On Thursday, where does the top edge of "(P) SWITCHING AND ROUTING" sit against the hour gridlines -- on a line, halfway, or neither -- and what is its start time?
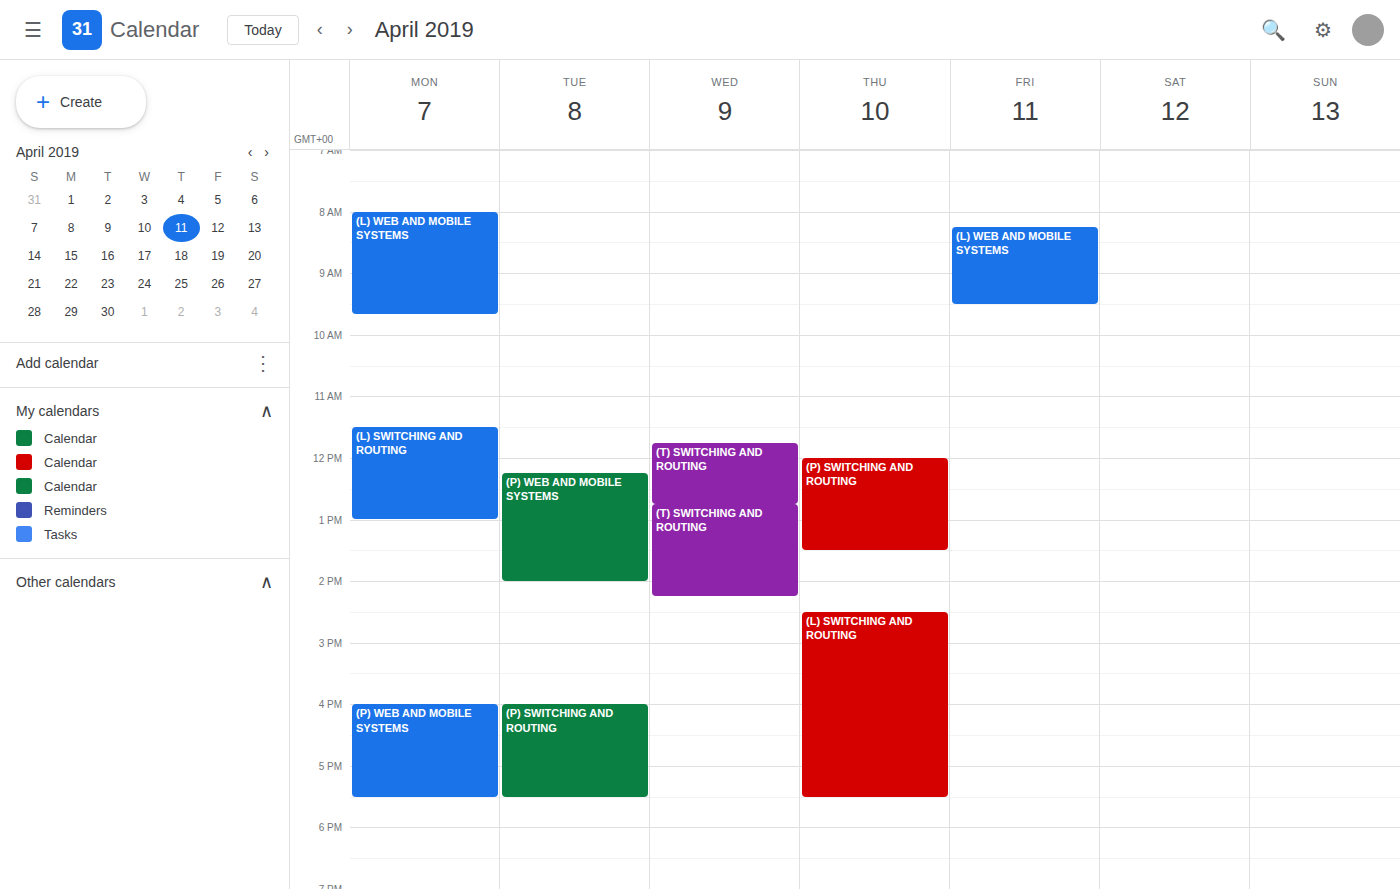
12:00 PM -- exactly on the 12 PM line.